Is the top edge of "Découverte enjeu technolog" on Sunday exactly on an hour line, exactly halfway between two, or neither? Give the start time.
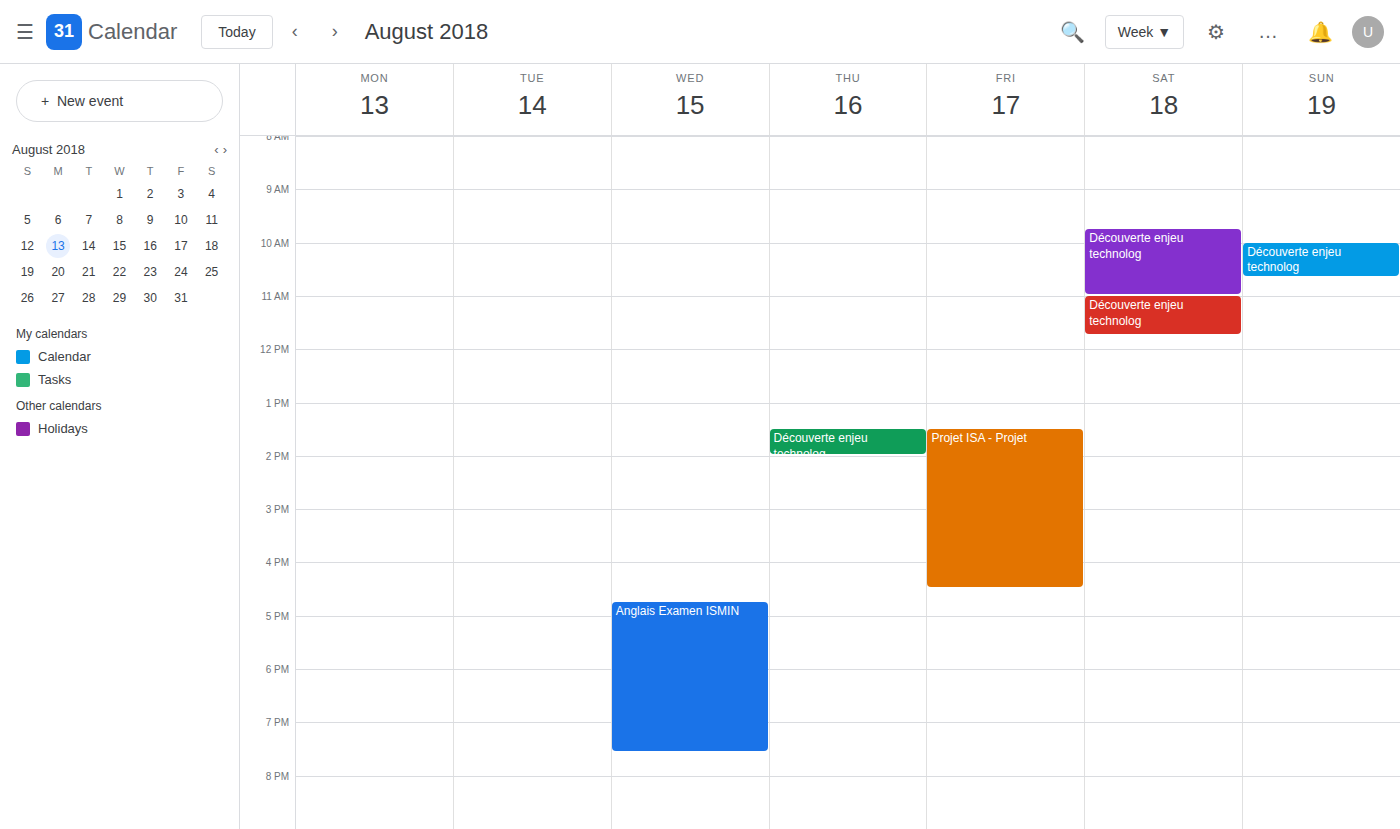
10:00 AM -- exactly on the 10 AM line.